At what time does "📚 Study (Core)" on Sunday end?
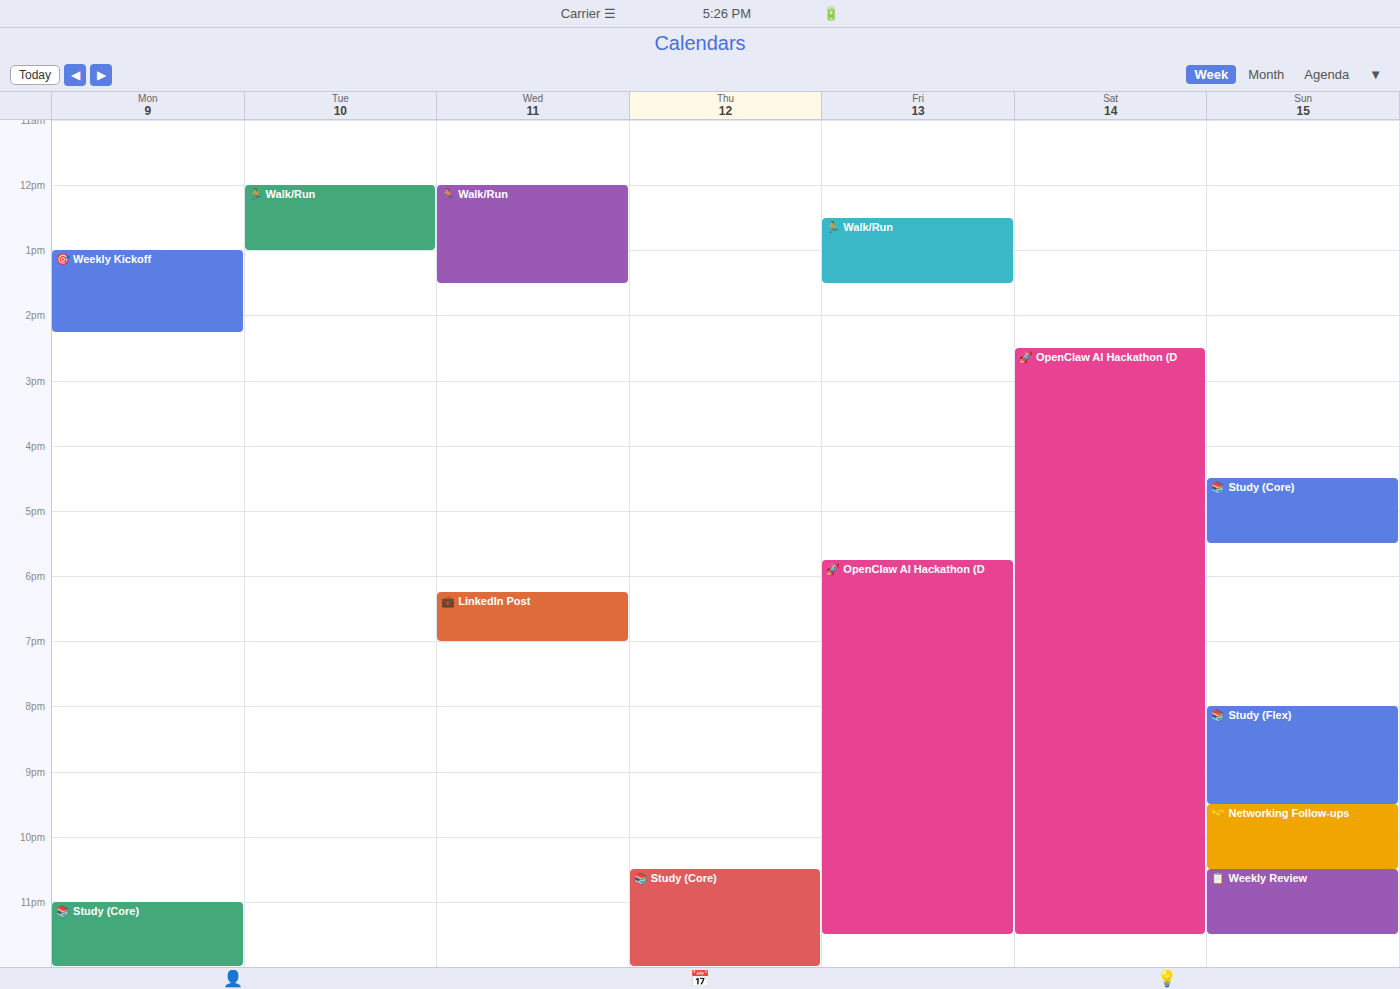
5:30 PM